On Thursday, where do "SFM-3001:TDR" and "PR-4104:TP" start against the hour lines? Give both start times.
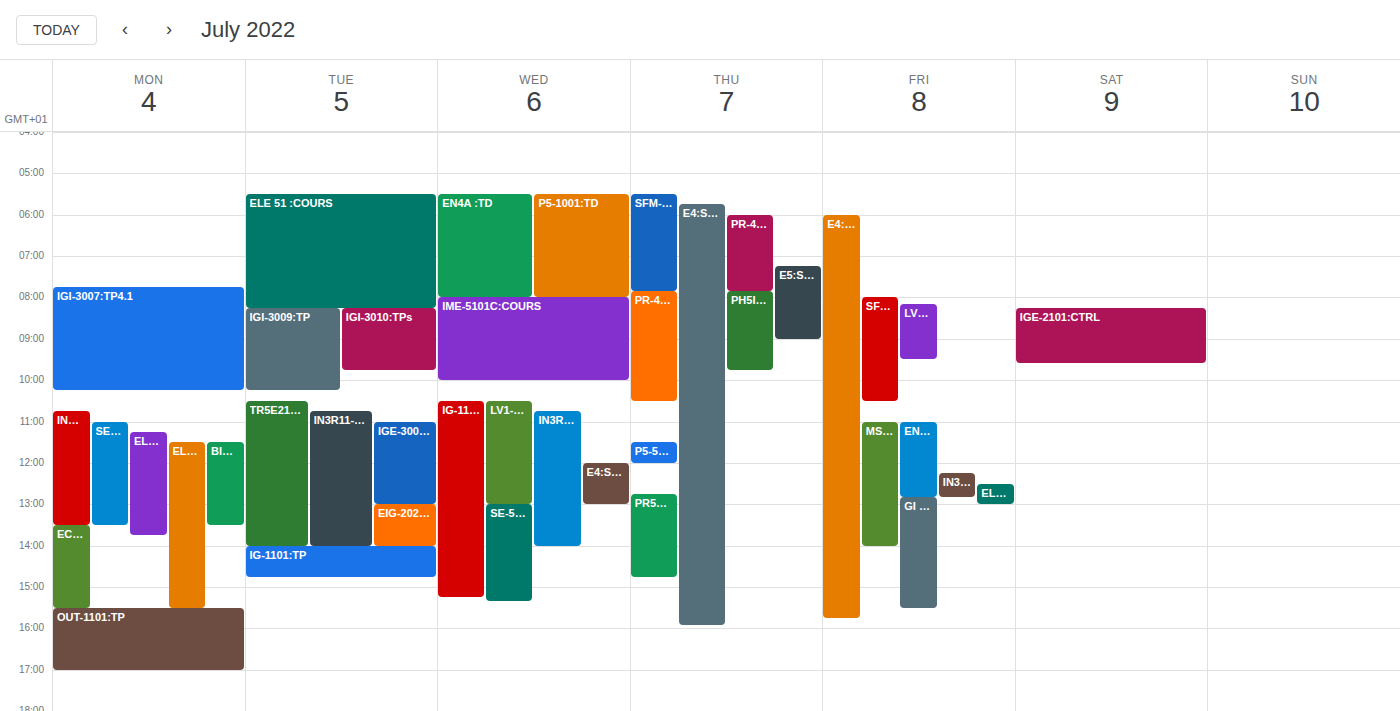
"SFM-3001:TDR": 5:30 AM, halfway between the 5 AM and 6 AM lines. "PR-4104:TP": 6:00 AM, exactly on the 6 AM line.